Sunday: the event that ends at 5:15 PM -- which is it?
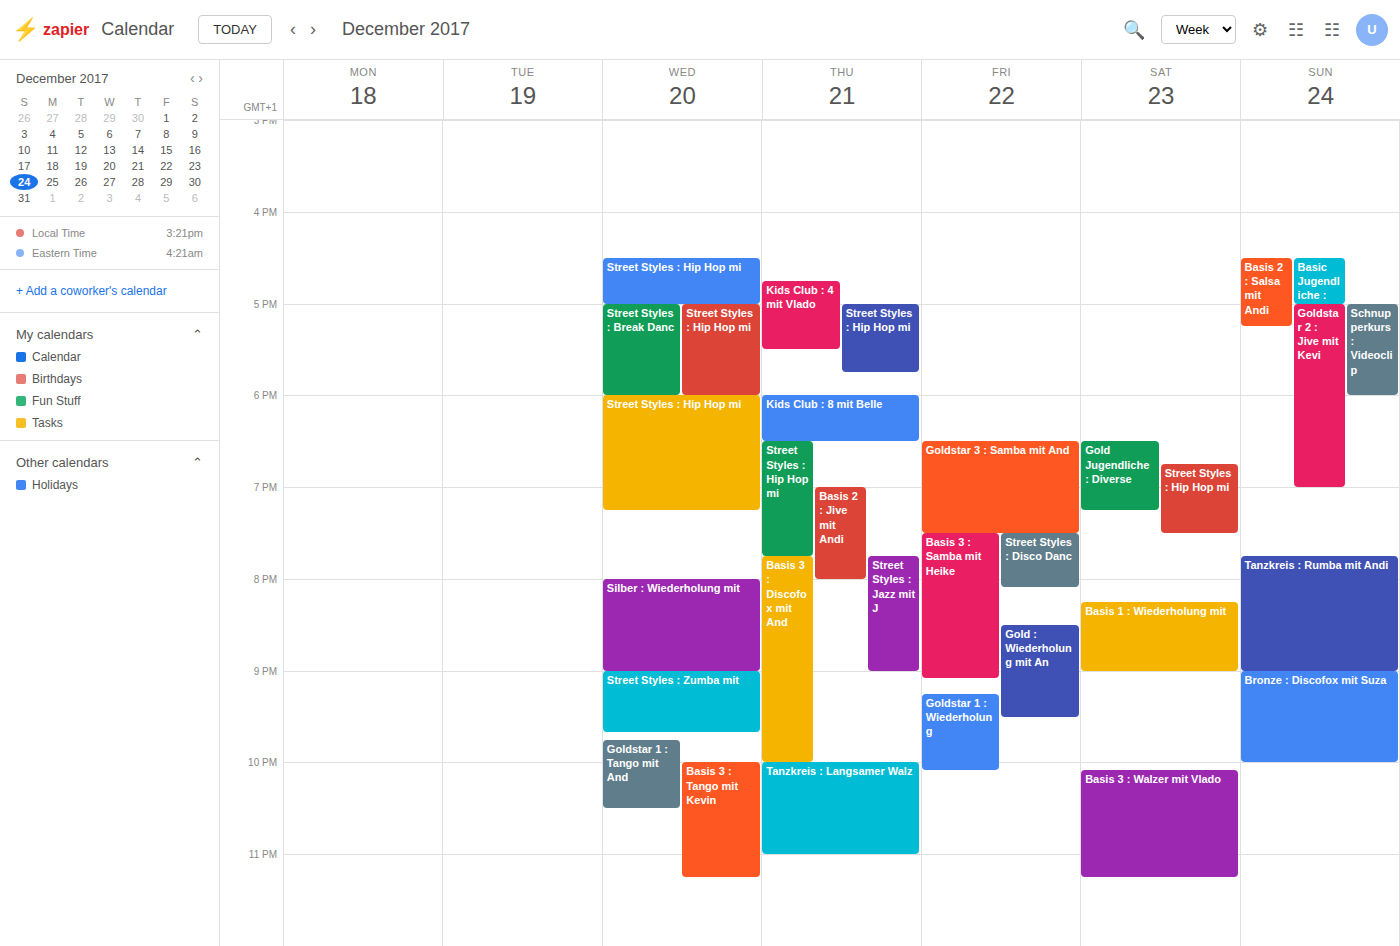
"Basis 2 : Salsa mit Andi"